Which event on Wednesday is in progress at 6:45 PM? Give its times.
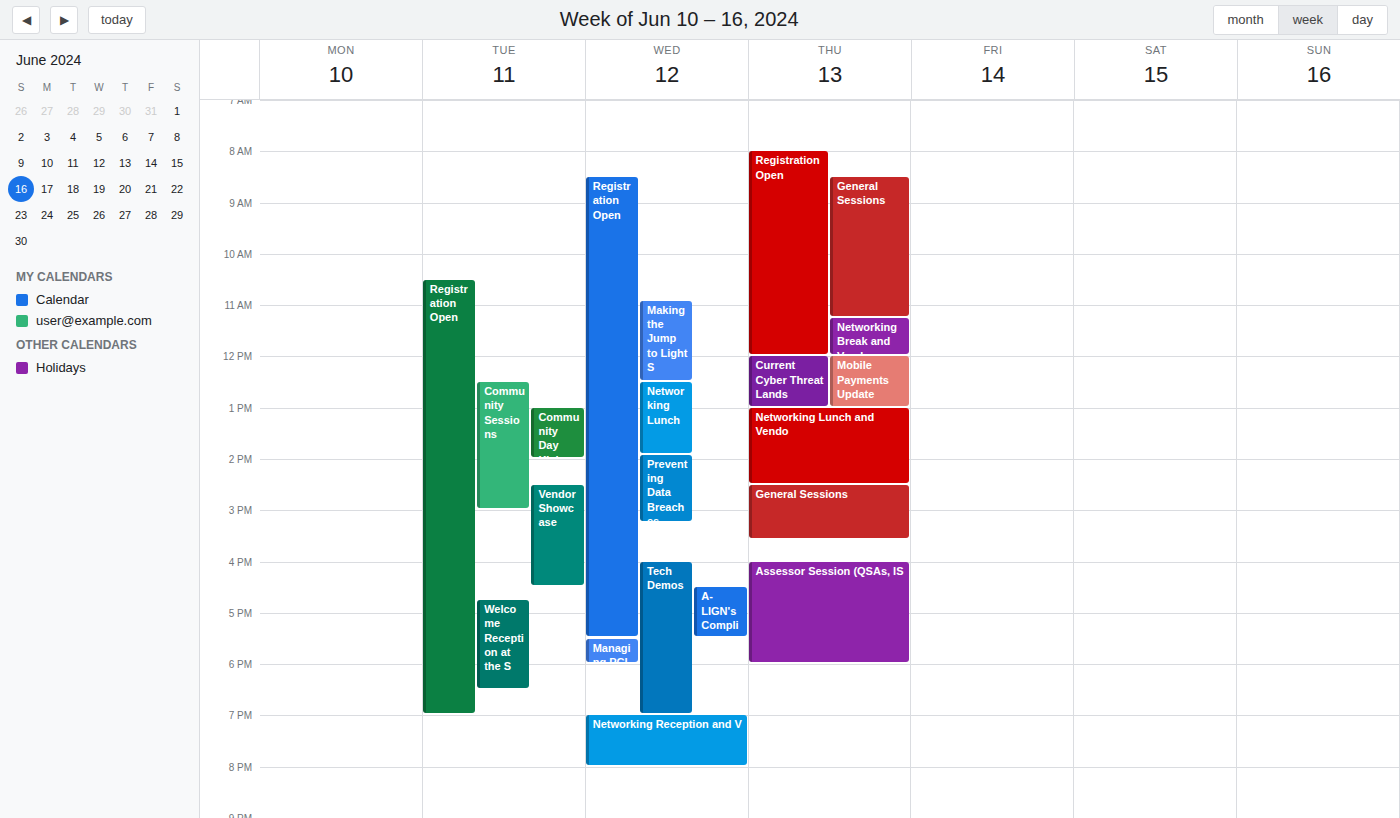
"Tech Demos", 4:00 PM to 7:00 PM